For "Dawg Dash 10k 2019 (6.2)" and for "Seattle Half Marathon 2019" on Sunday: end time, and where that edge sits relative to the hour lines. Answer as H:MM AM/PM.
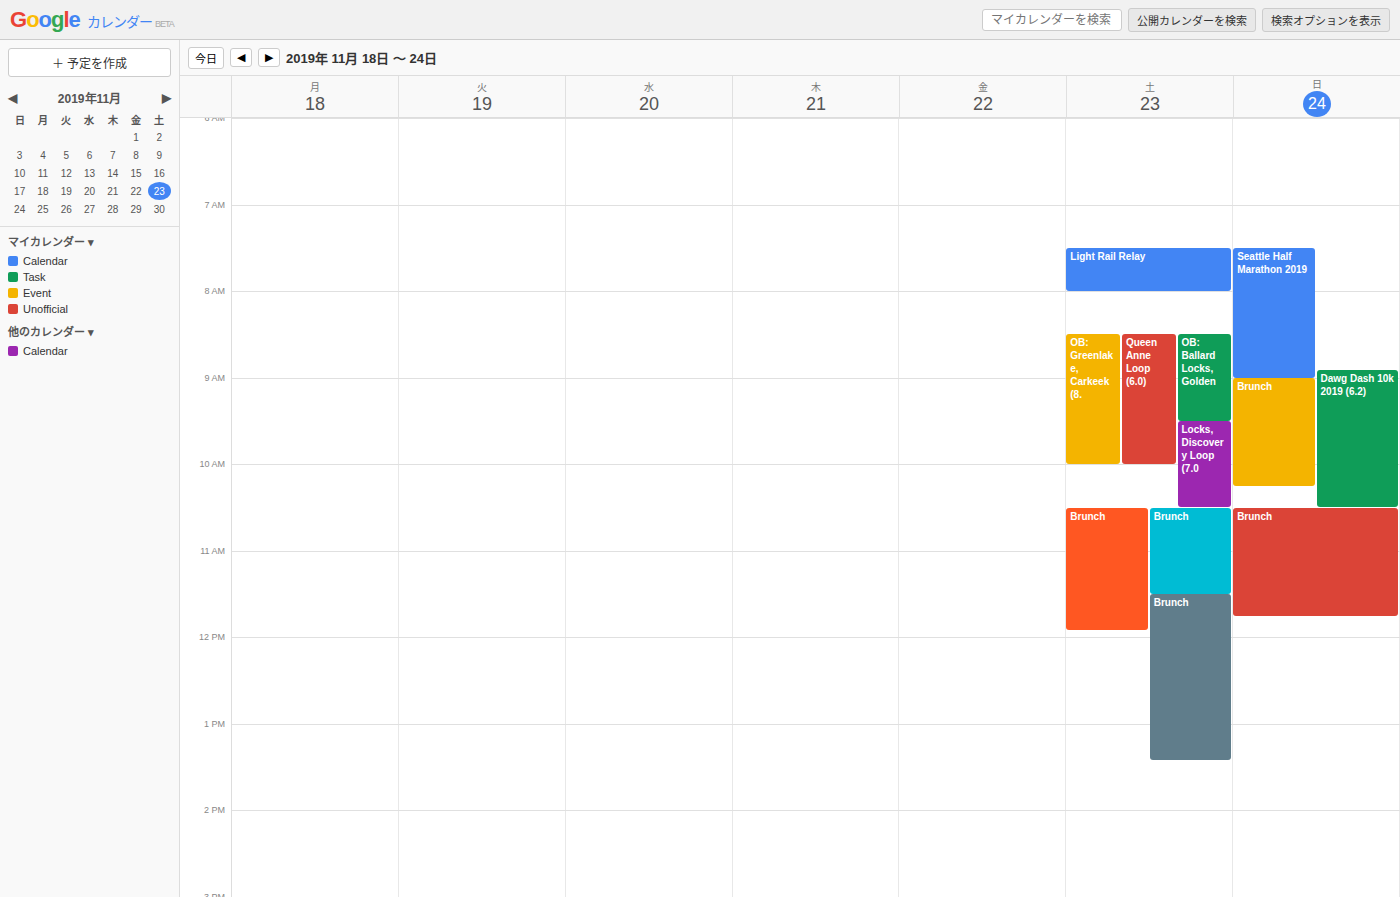
"Dawg Dash 10k 2019 (6.2)": 10:30 AM, halfway between the 10 AM and 11 AM lines. "Seattle Half Marathon 2019": 9:00 AM, exactly on the 9 AM line.